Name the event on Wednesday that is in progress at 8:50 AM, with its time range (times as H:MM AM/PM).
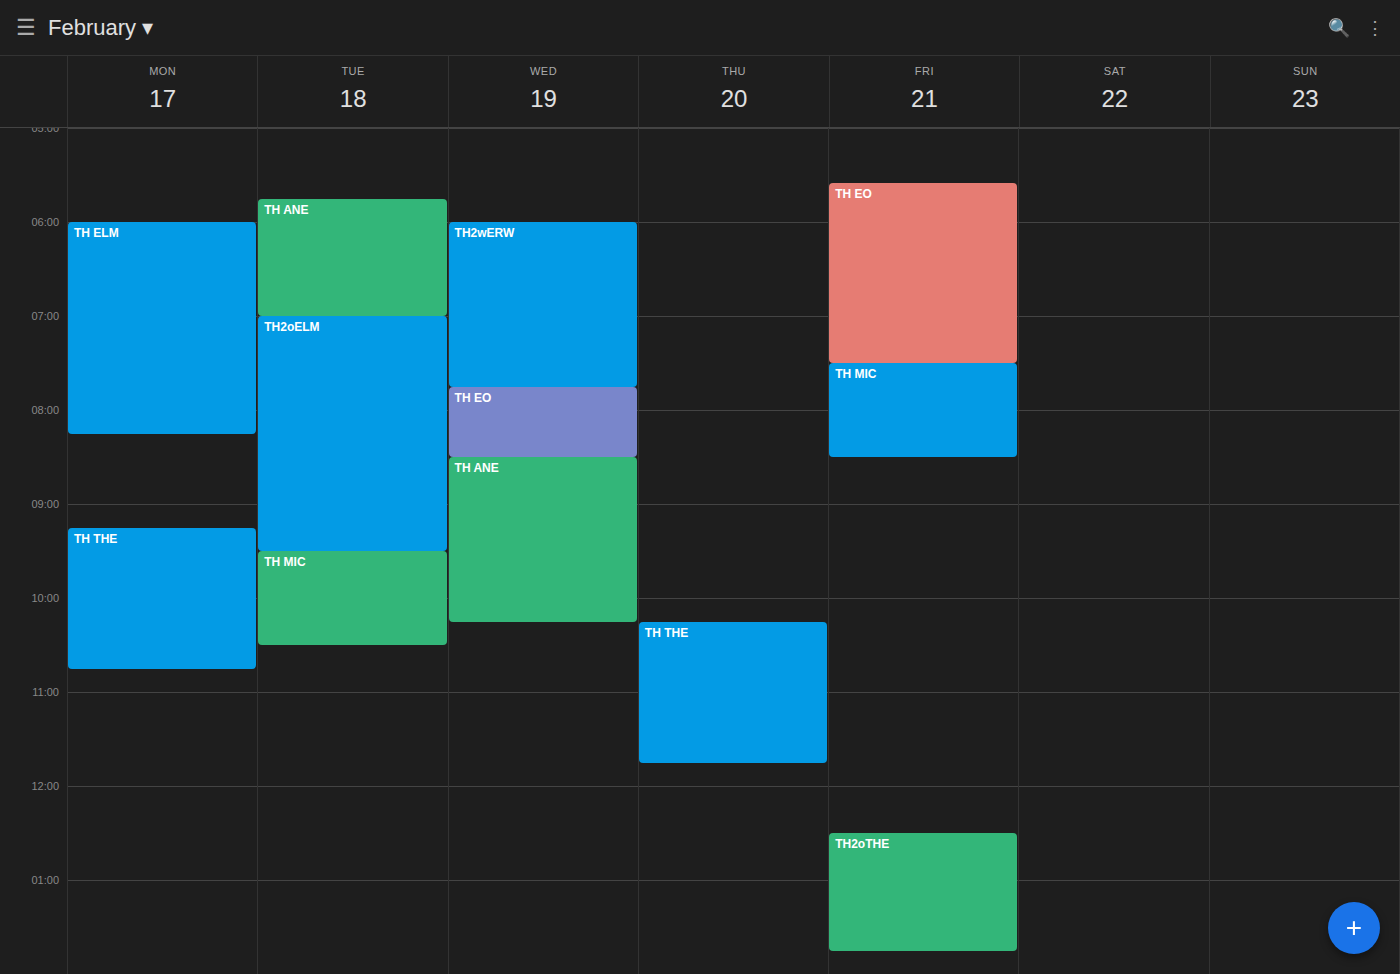
"TH ANE", 8:30 AM to 10:15 AM